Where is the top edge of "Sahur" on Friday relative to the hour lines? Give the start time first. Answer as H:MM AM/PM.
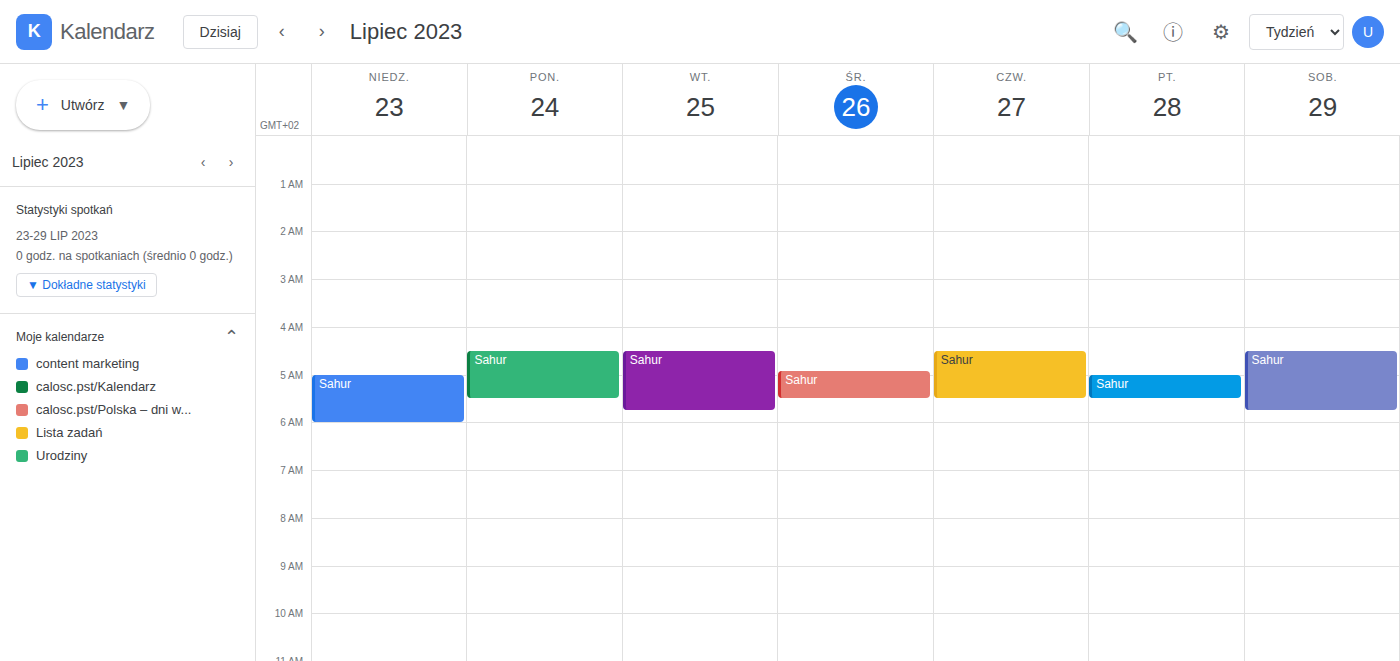
5:00 AM -- exactly on the 5 AM line.